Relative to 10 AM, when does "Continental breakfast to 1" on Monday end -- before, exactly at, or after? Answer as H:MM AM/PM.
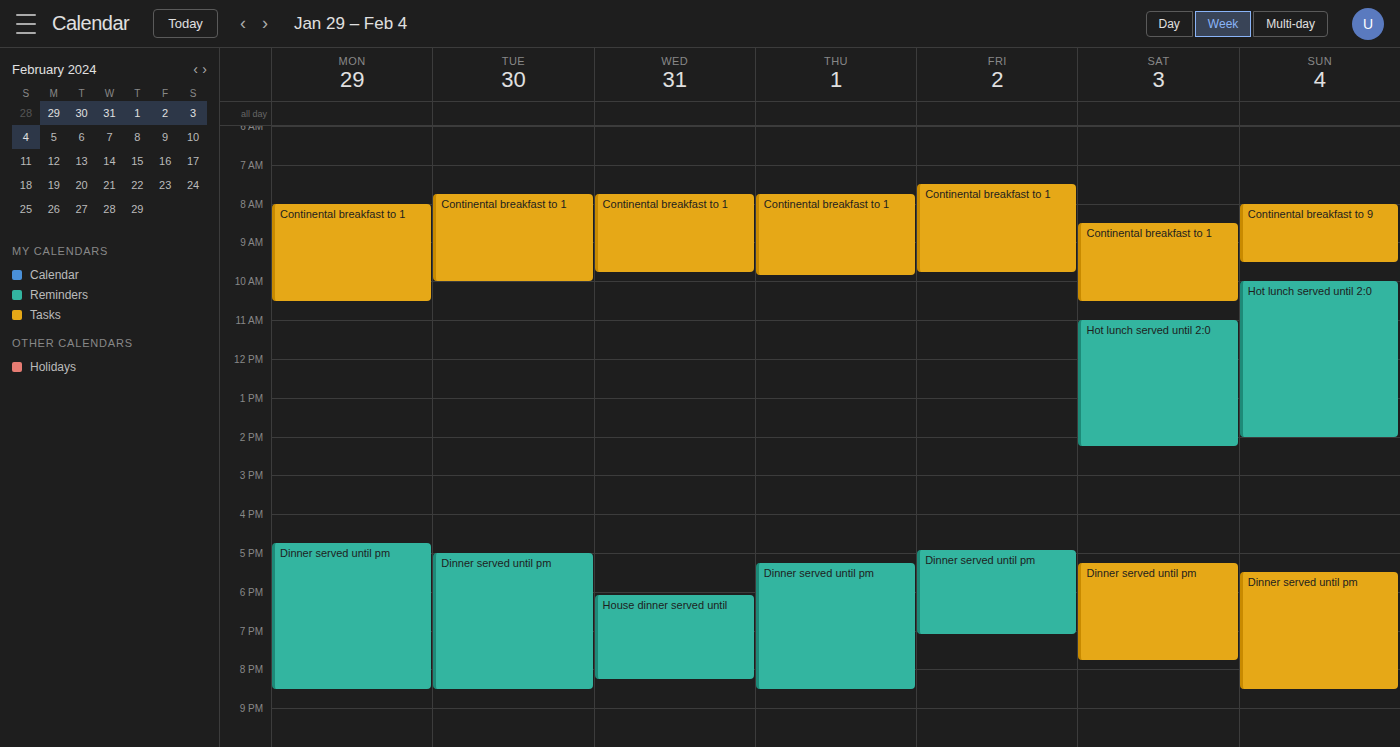
10:30 AM -- after 10 AM, 30 minutes below the 10 AM line.